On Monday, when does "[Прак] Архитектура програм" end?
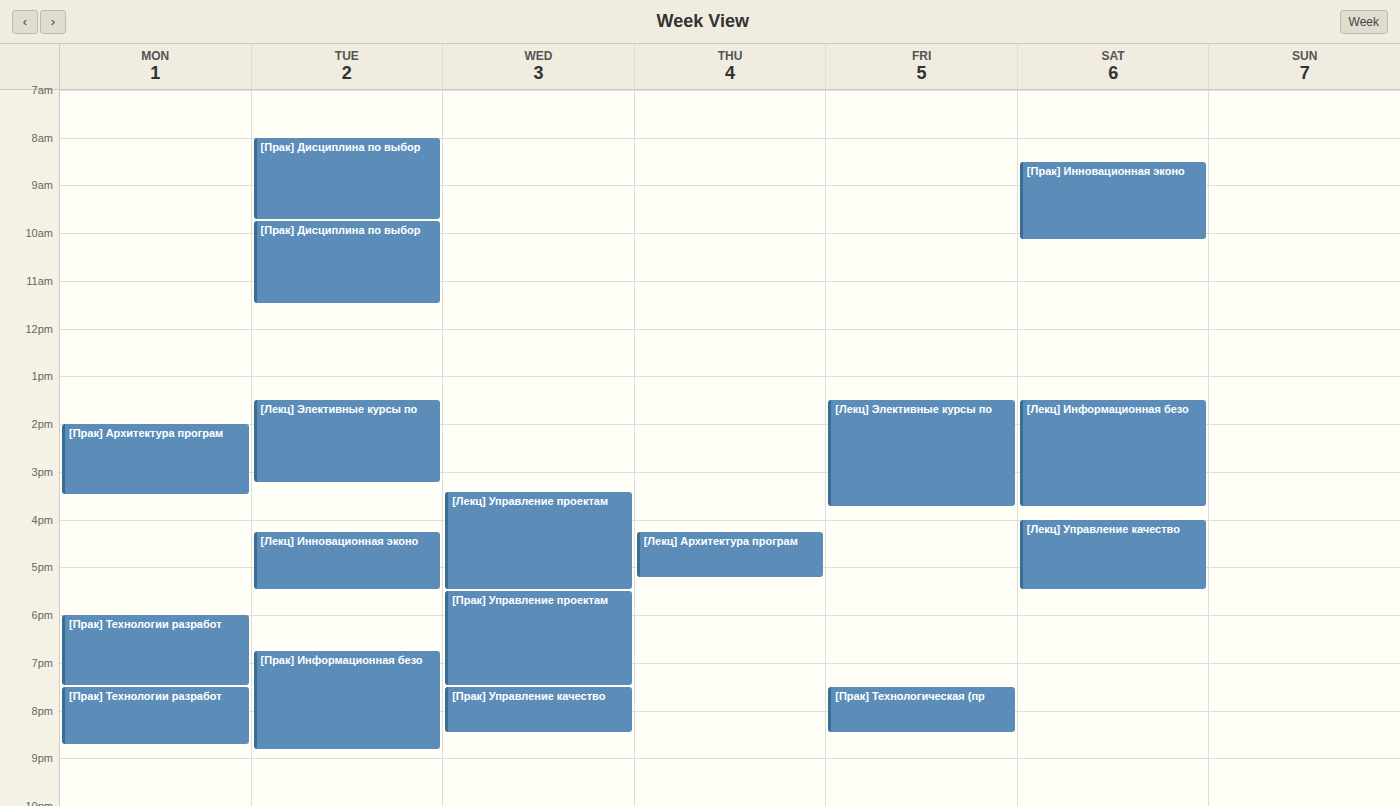
3:30 PM